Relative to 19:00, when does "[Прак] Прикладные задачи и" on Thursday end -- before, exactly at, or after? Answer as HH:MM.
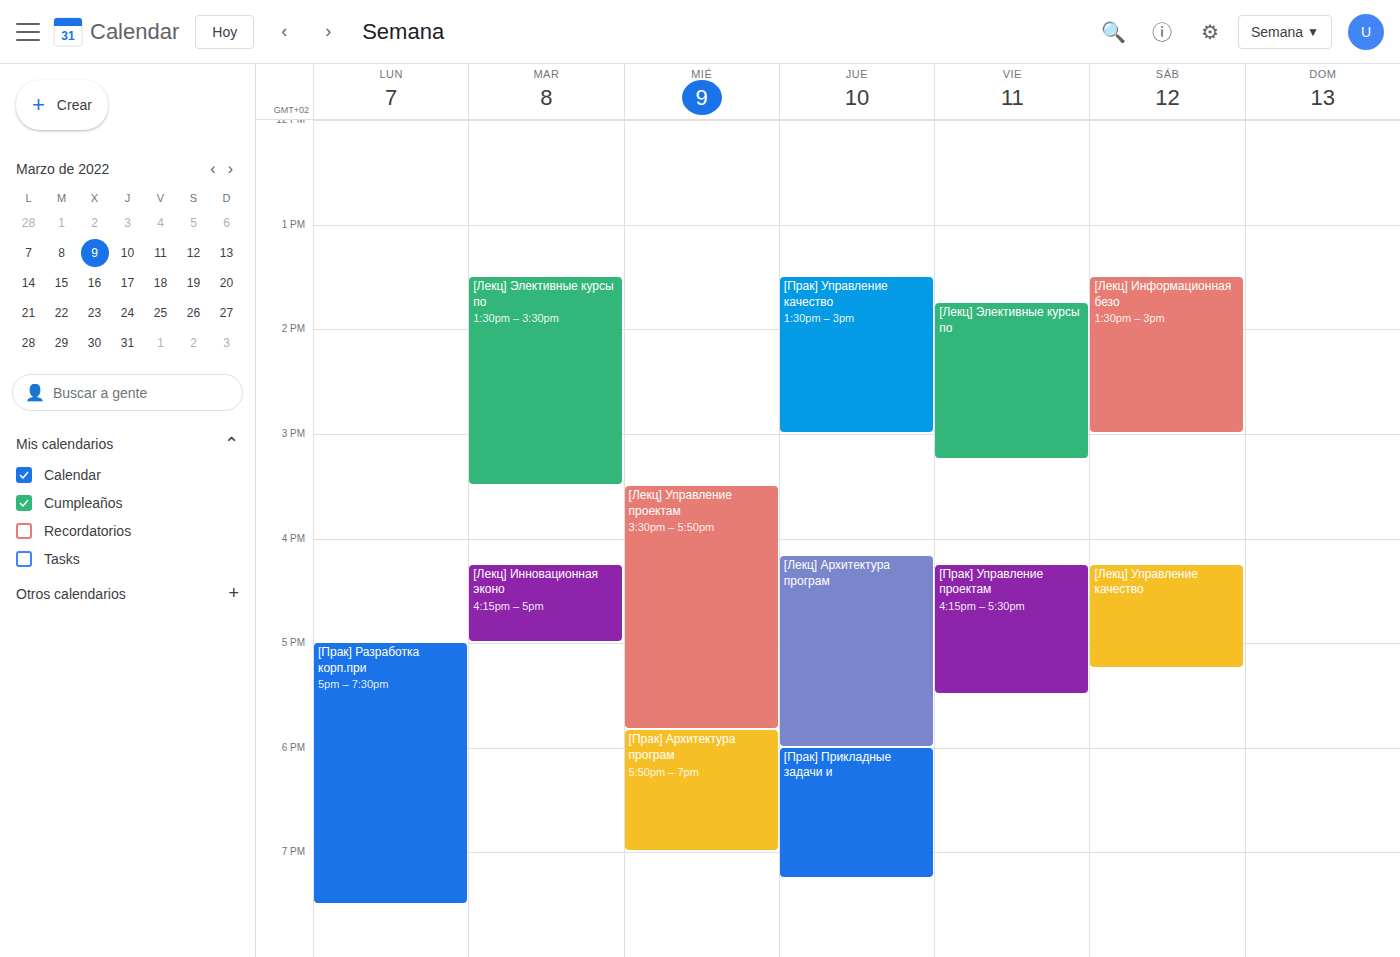
19:15 -- after 19:00, 15 minutes below the 19:00 line.